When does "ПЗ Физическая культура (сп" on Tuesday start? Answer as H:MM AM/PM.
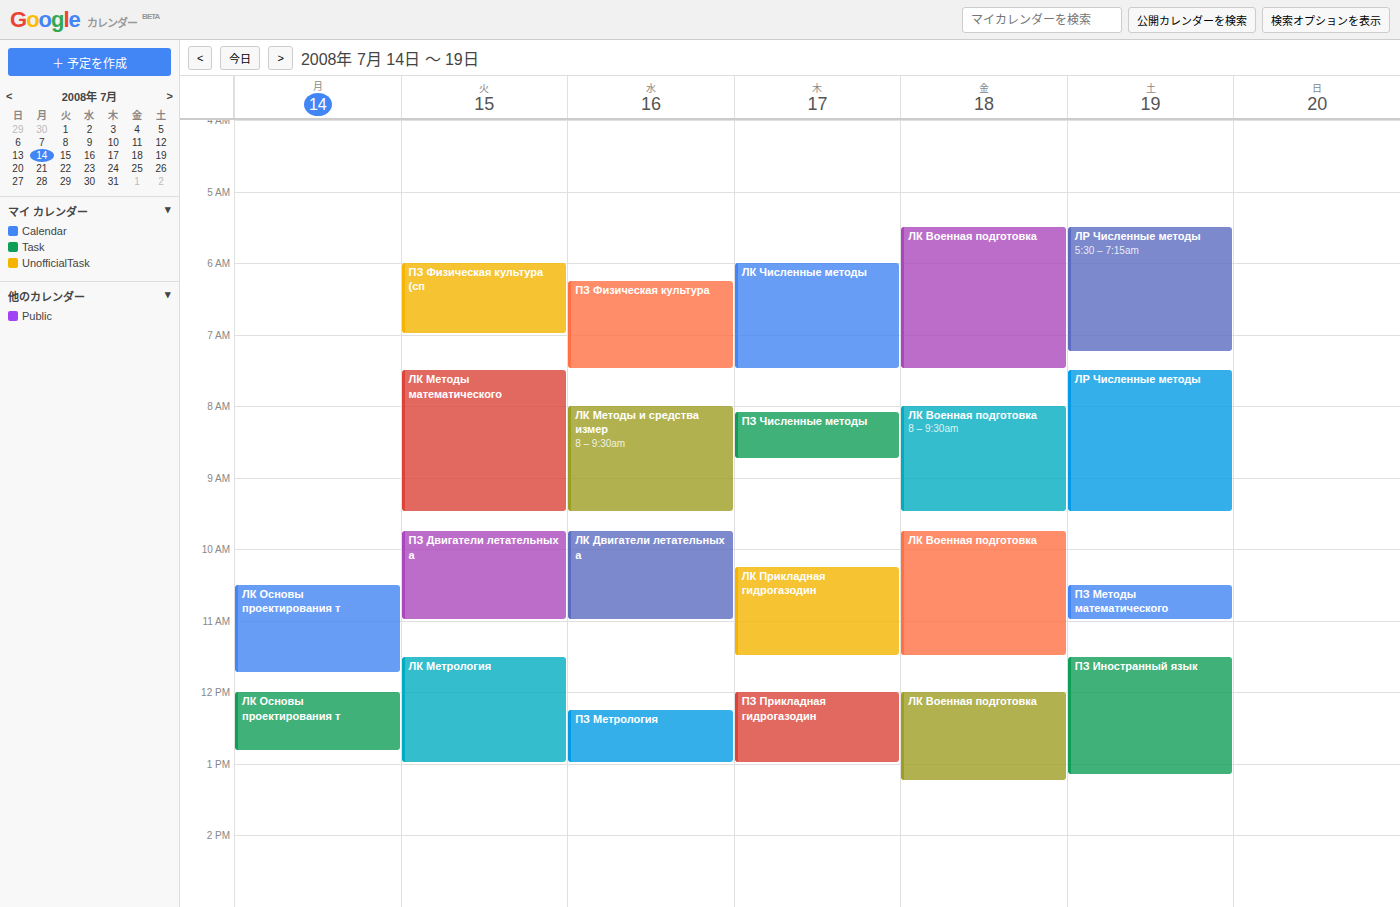
6:00 AM